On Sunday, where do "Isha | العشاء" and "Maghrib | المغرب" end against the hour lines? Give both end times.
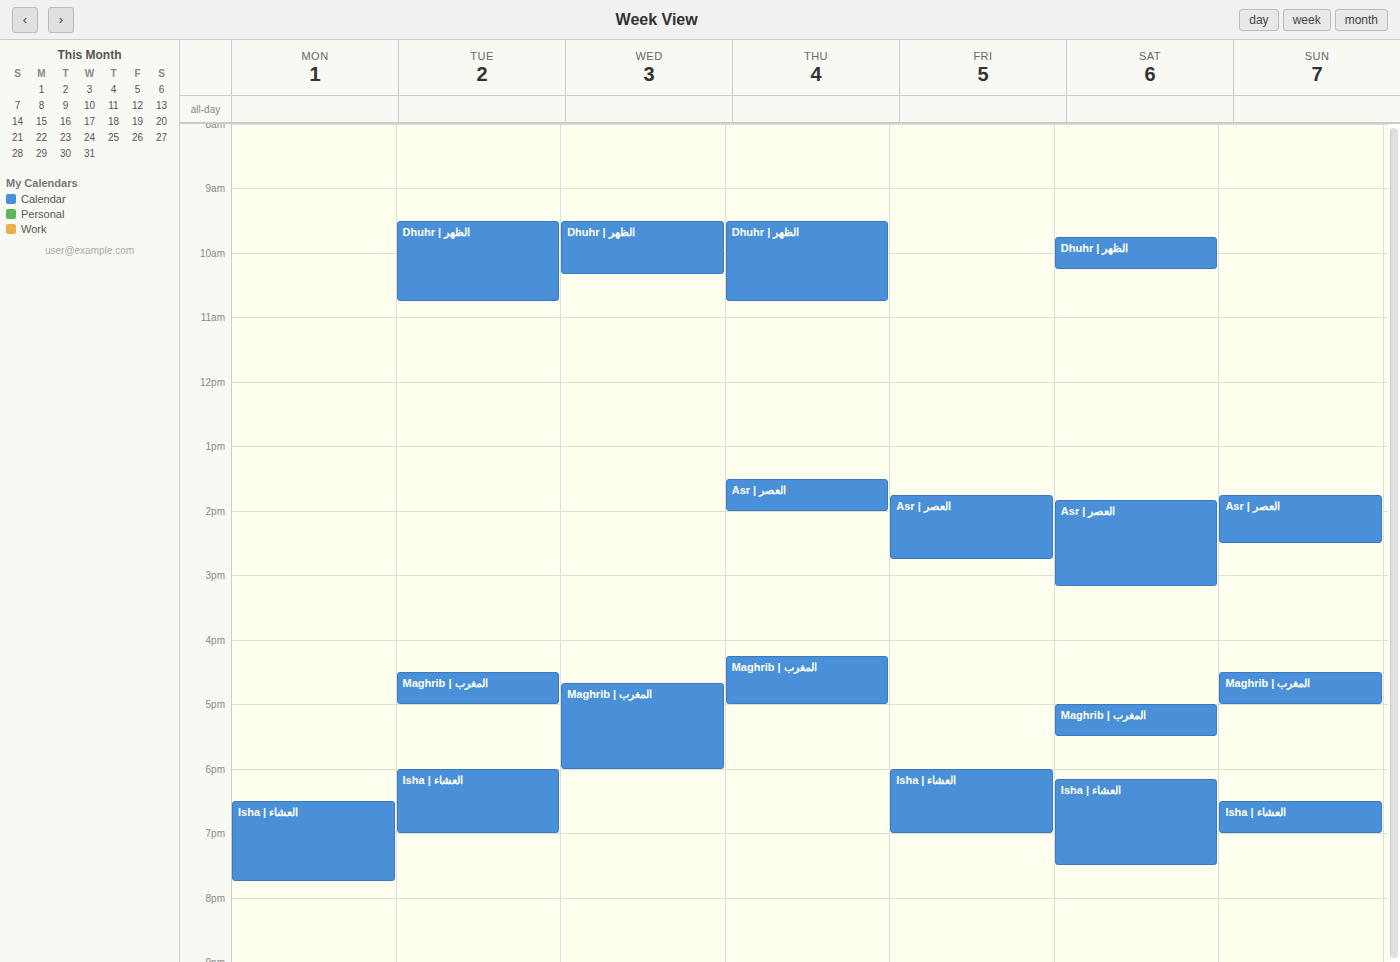
"Isha | العشاء": 7:00 PM, exactly on the 7 PM line. "Maghrib | المغرب": 5:00 PM, exactly on the 5 PM line.